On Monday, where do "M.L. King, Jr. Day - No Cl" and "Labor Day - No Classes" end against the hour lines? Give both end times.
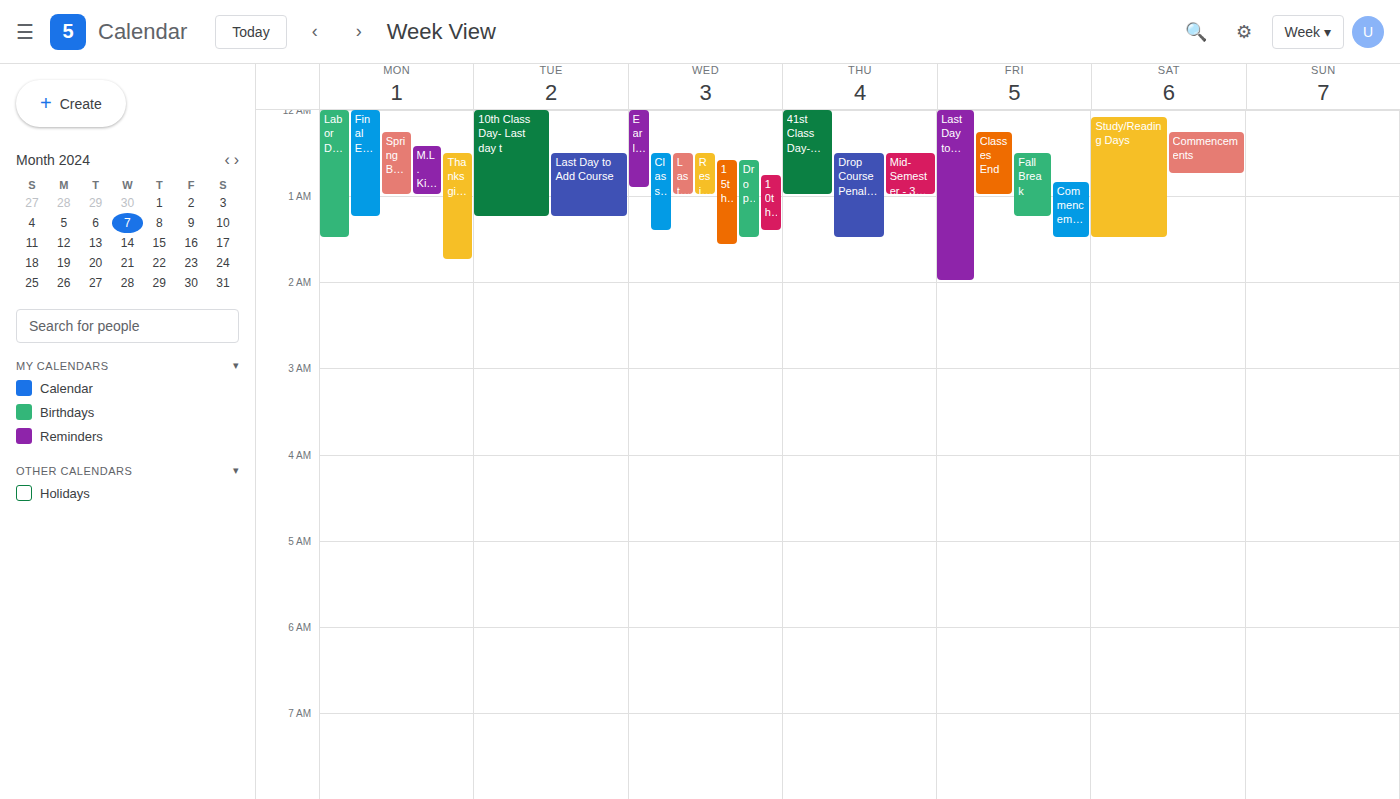
"M.L. King, Jr. Day - No Cl": 1:00 AM, exactly on the 1 AM line. "Labor Day - No Classes": 1:30 AM, halfway between the 1 AM and 2 AM lines.